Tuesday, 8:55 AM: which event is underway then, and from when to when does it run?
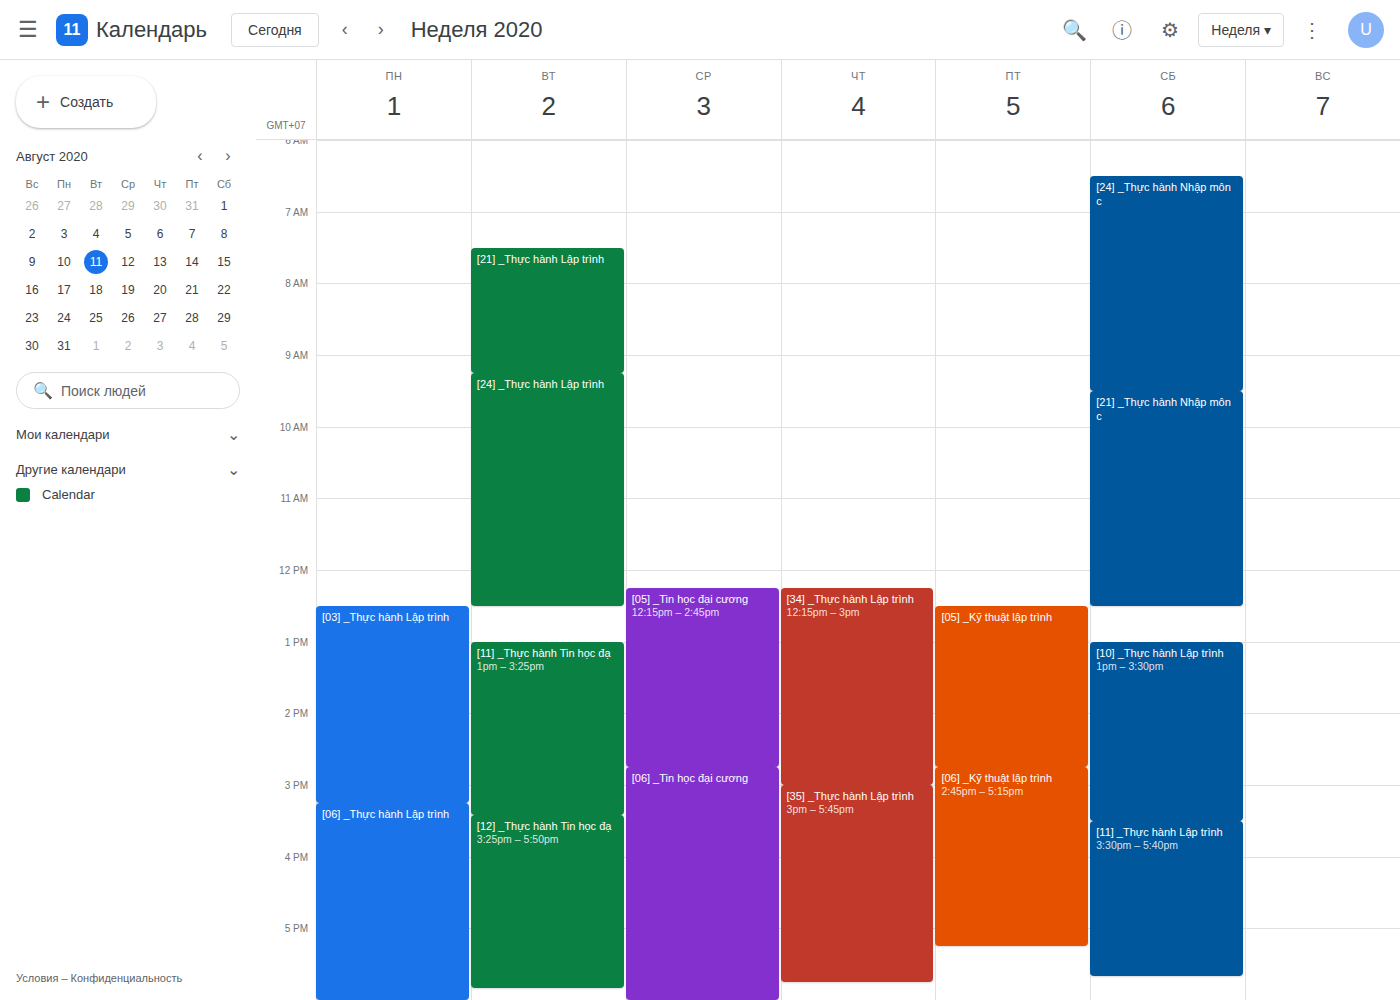
"[21] _Thực hành Lập trình", 7:30 AM to 9:15 AM